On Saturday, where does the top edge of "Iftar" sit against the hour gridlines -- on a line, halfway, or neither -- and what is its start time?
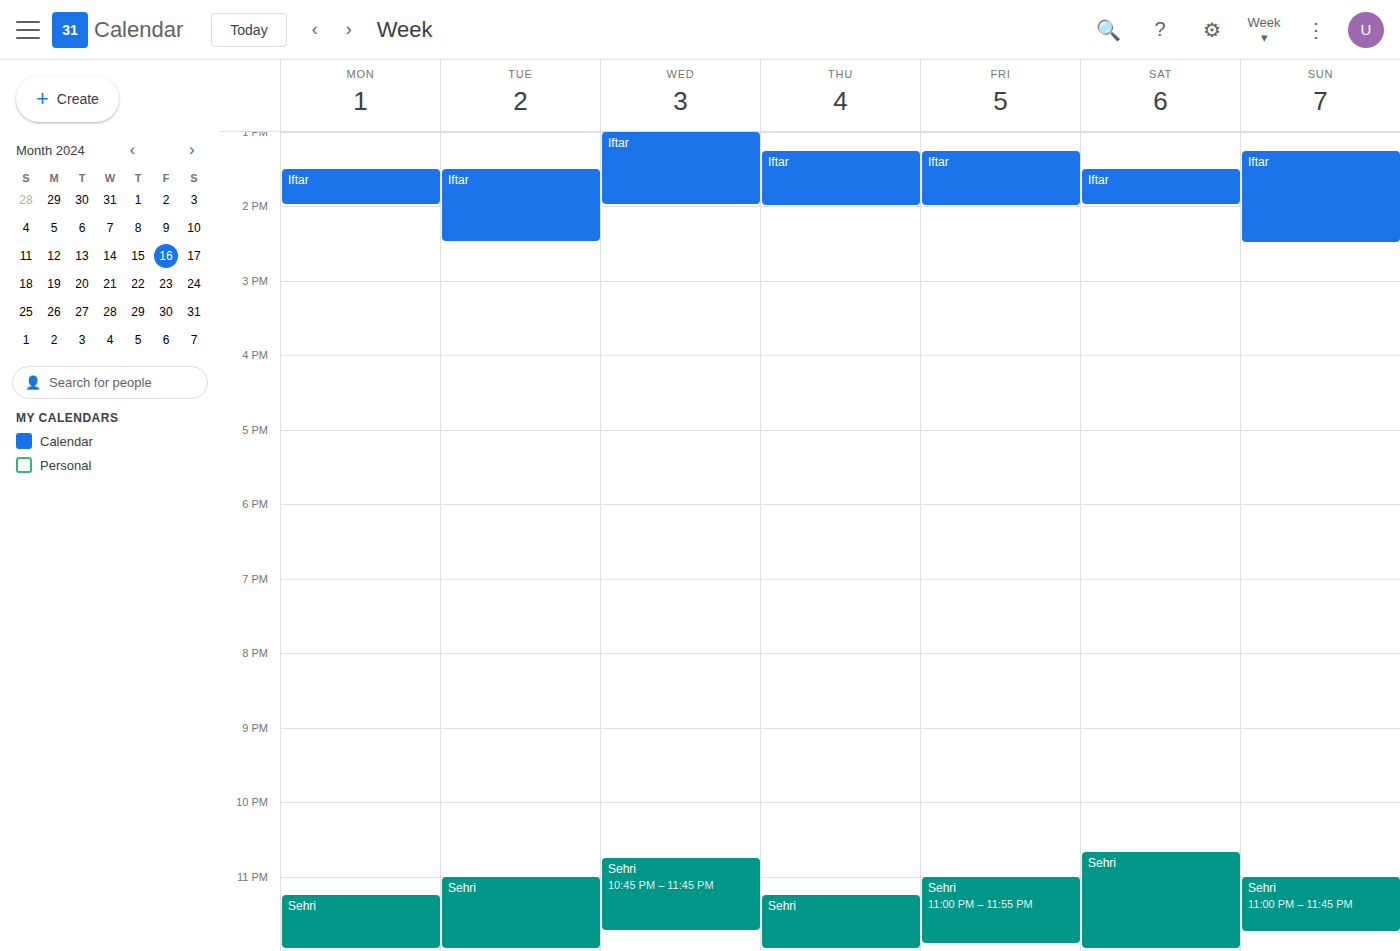
1:30 PM -- halfway between the 1 PM and 2 PM lines.